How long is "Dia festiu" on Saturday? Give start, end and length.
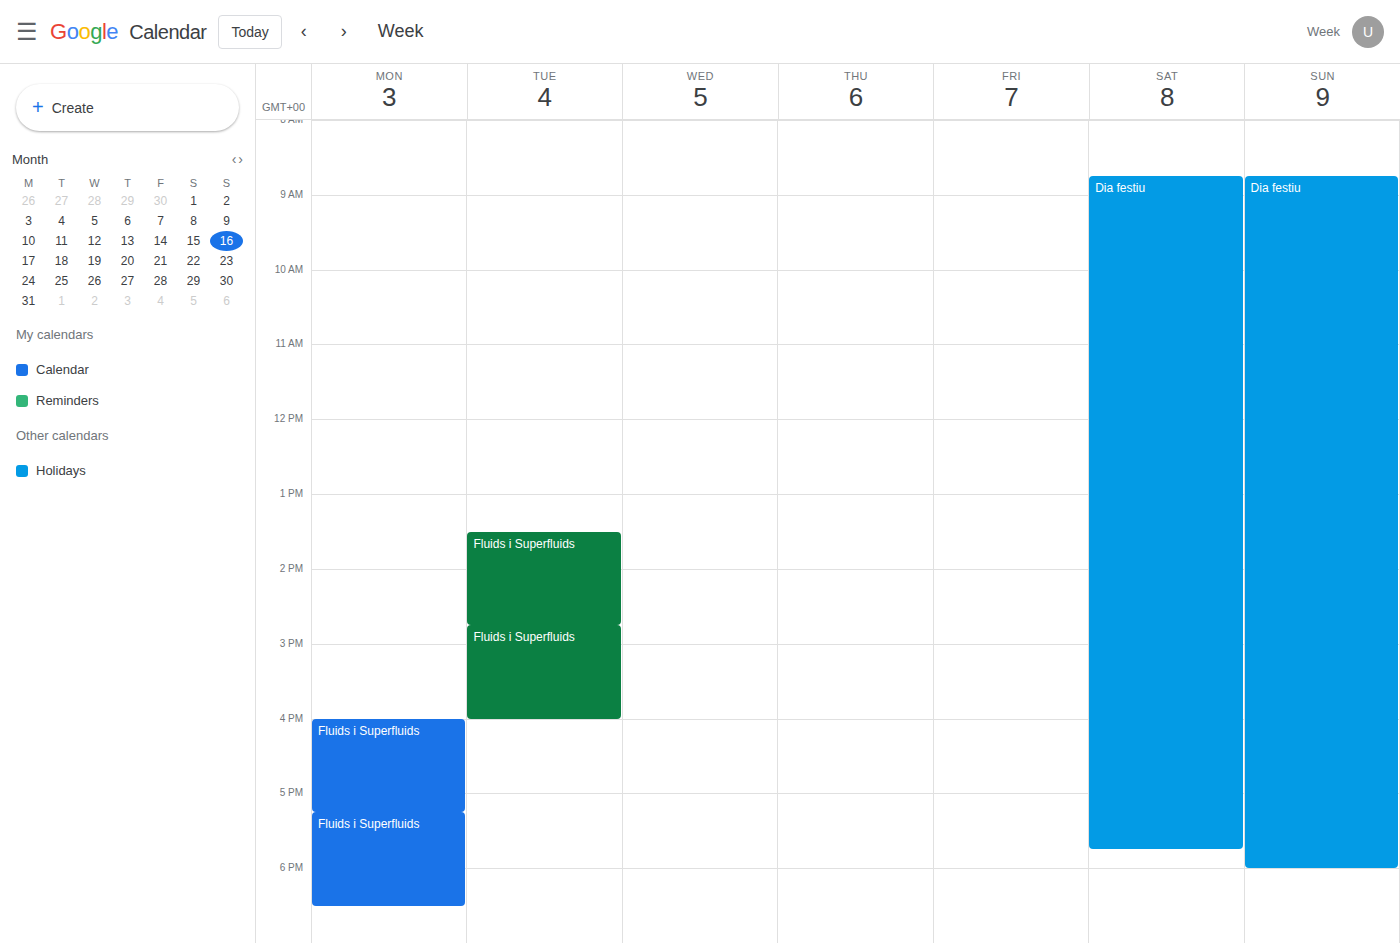
8:45 AM to 5:45 PM, 9 hours